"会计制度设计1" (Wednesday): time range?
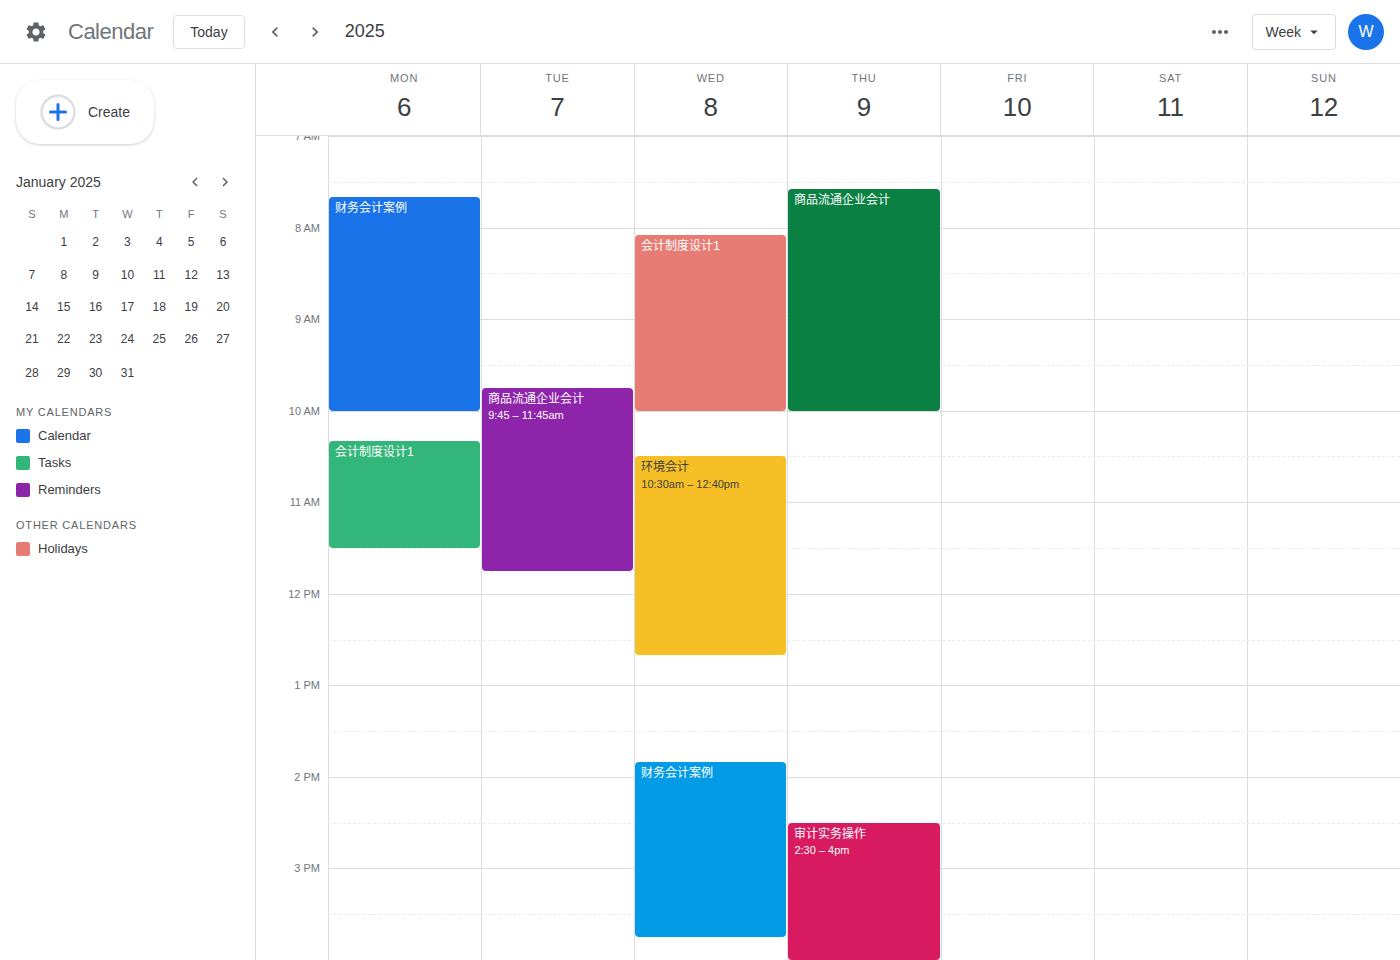
08:05 to 10:00